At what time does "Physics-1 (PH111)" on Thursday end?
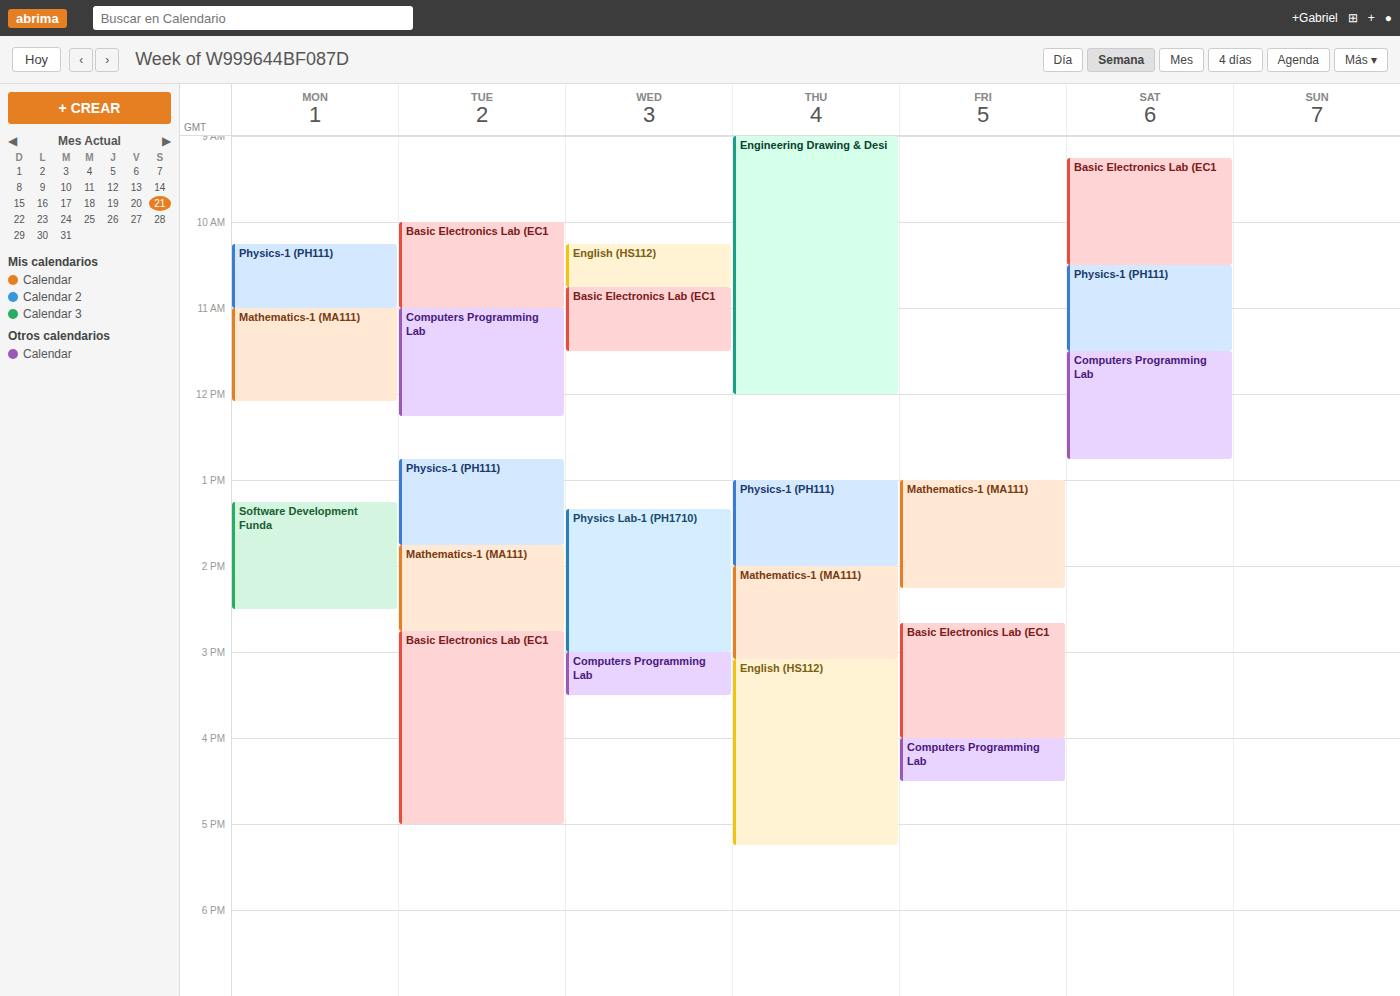
2:00 PM